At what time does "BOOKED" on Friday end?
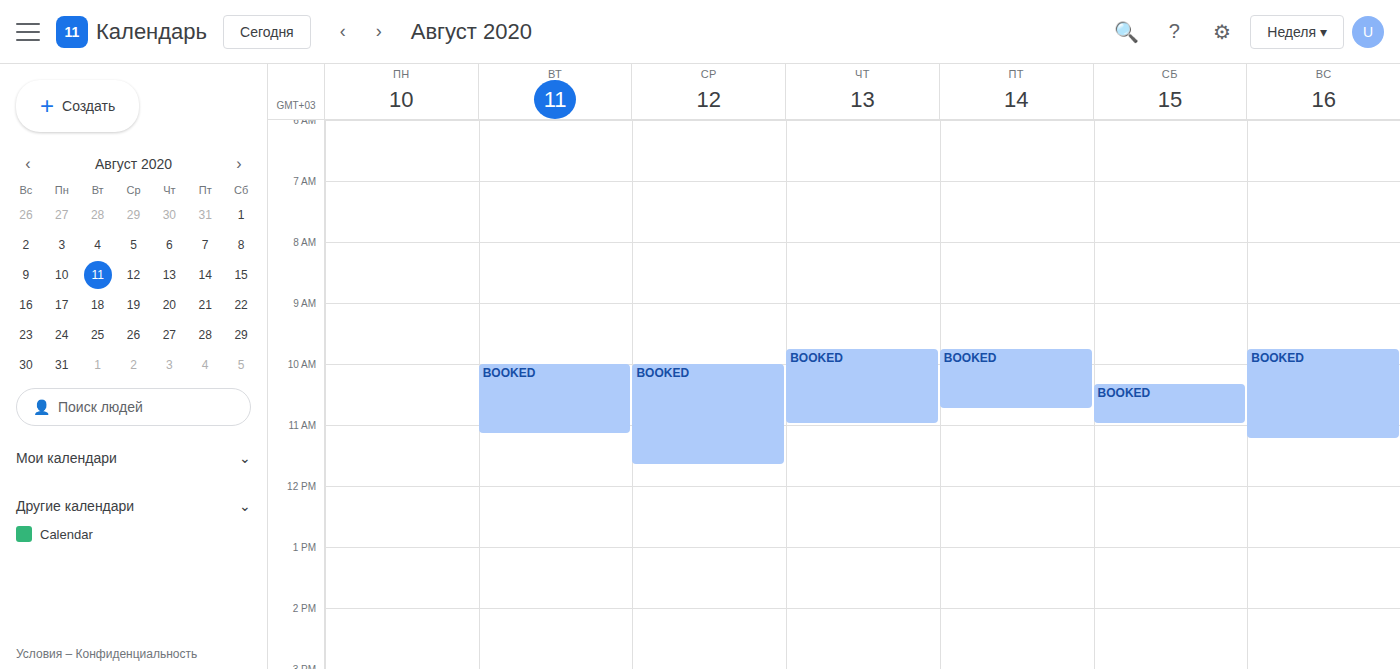
10:45 AM